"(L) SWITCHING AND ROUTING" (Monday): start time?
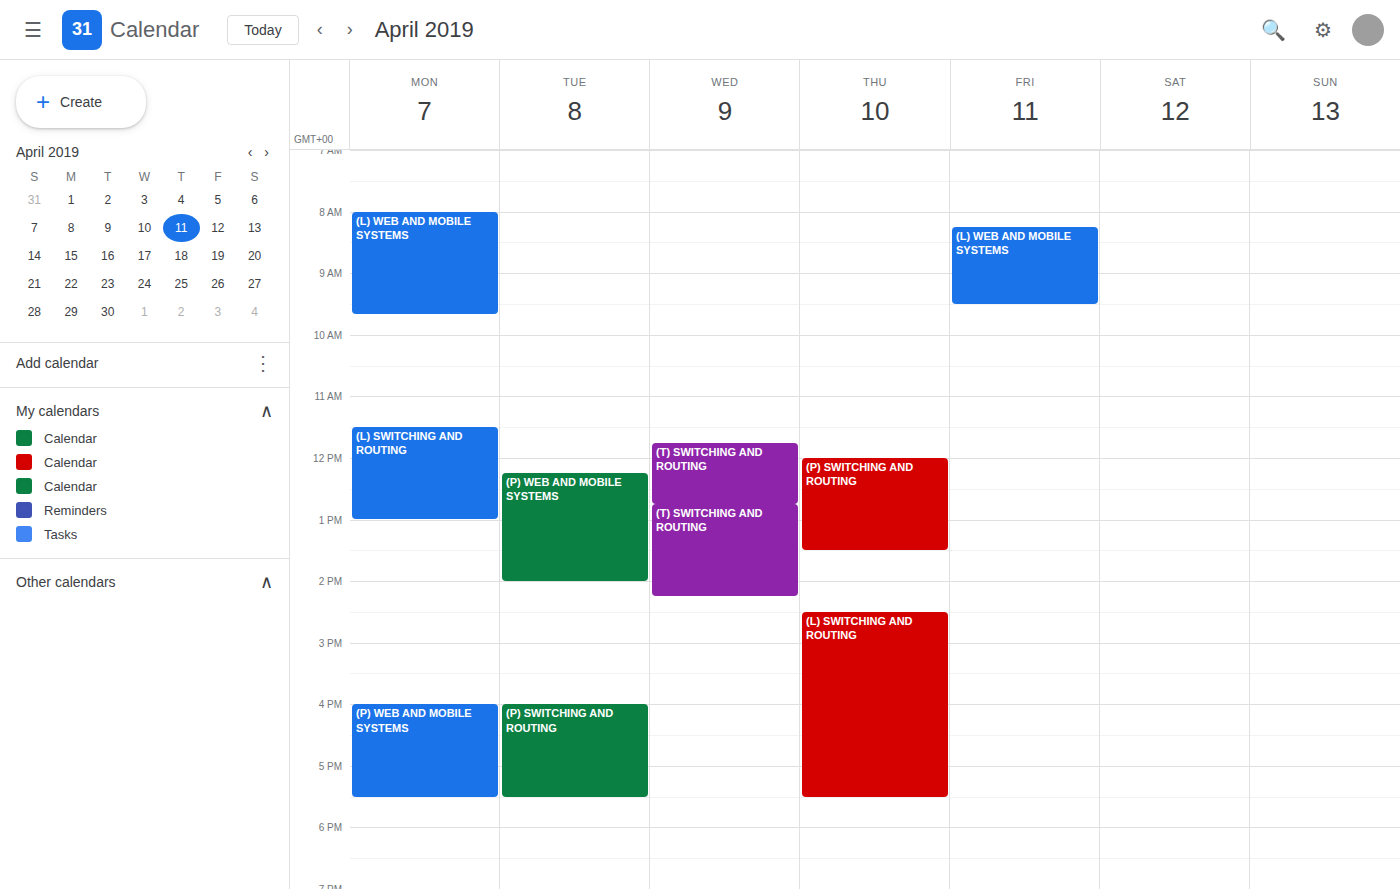
11:30 AM